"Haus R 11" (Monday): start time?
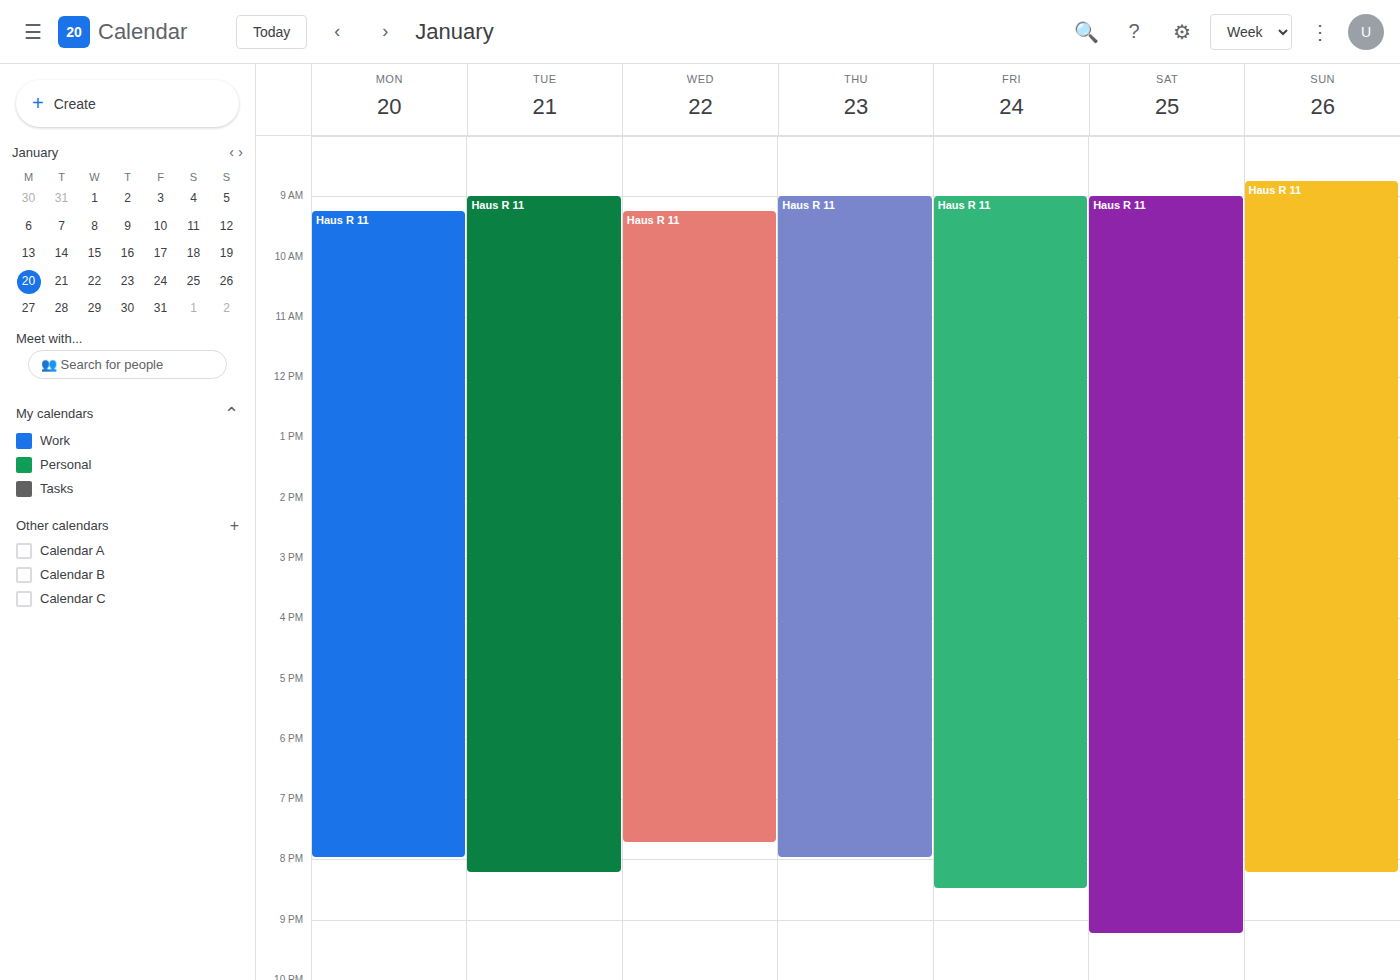
9:15 AM